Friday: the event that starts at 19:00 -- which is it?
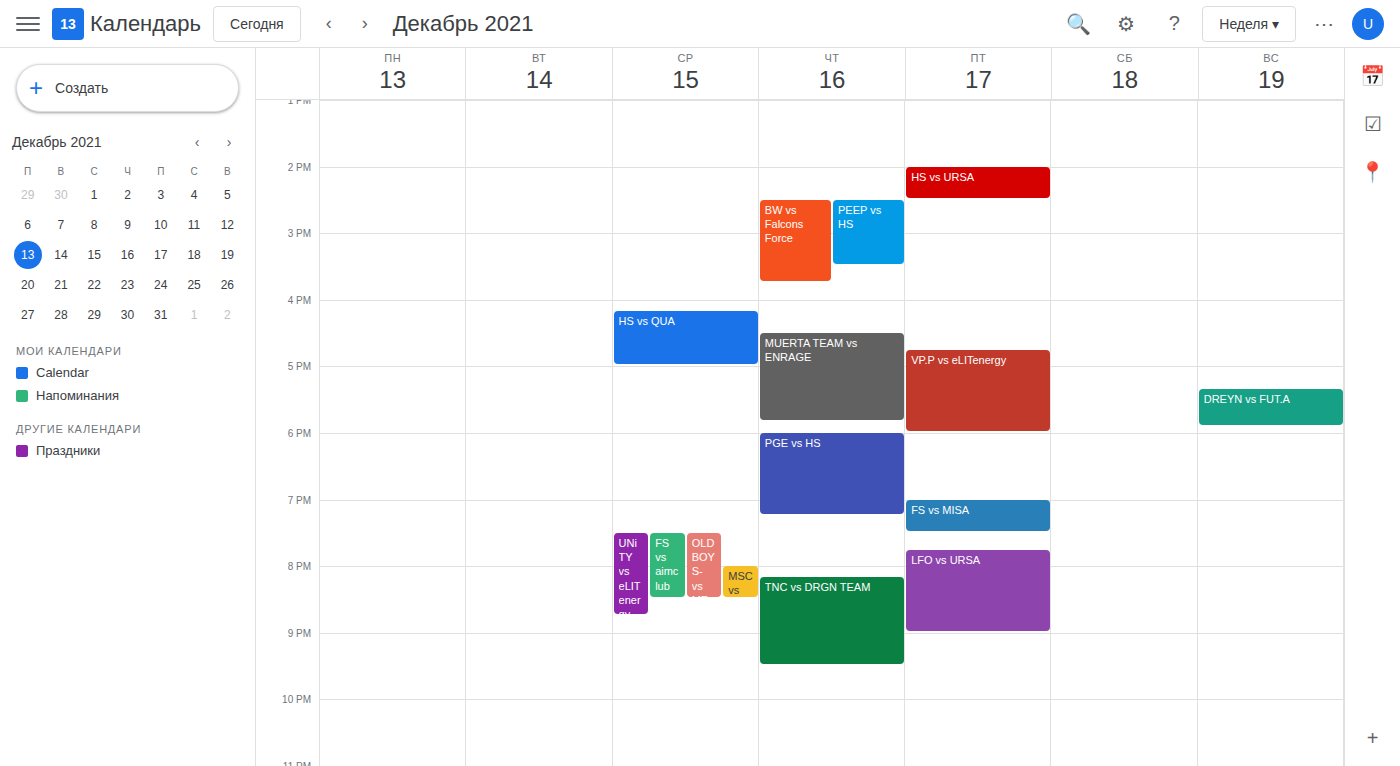
"FS vs MISA"